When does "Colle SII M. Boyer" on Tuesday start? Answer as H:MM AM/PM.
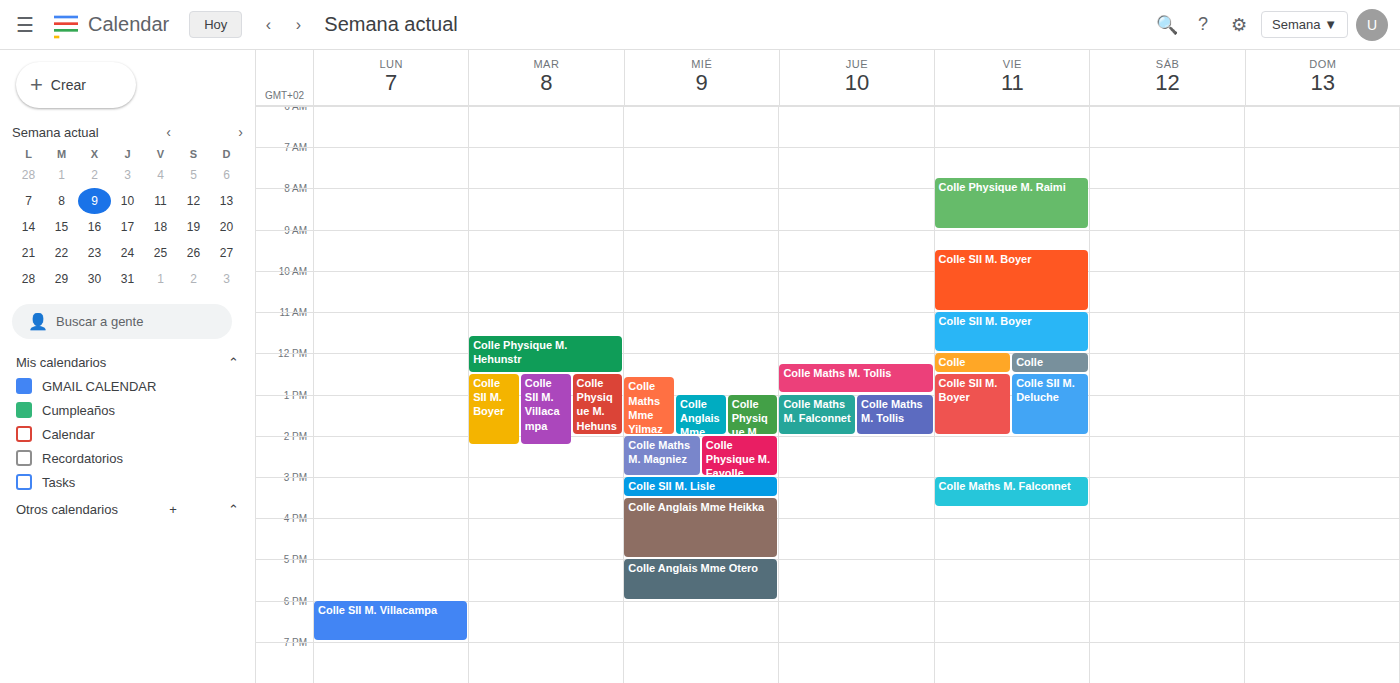
12:30 PM